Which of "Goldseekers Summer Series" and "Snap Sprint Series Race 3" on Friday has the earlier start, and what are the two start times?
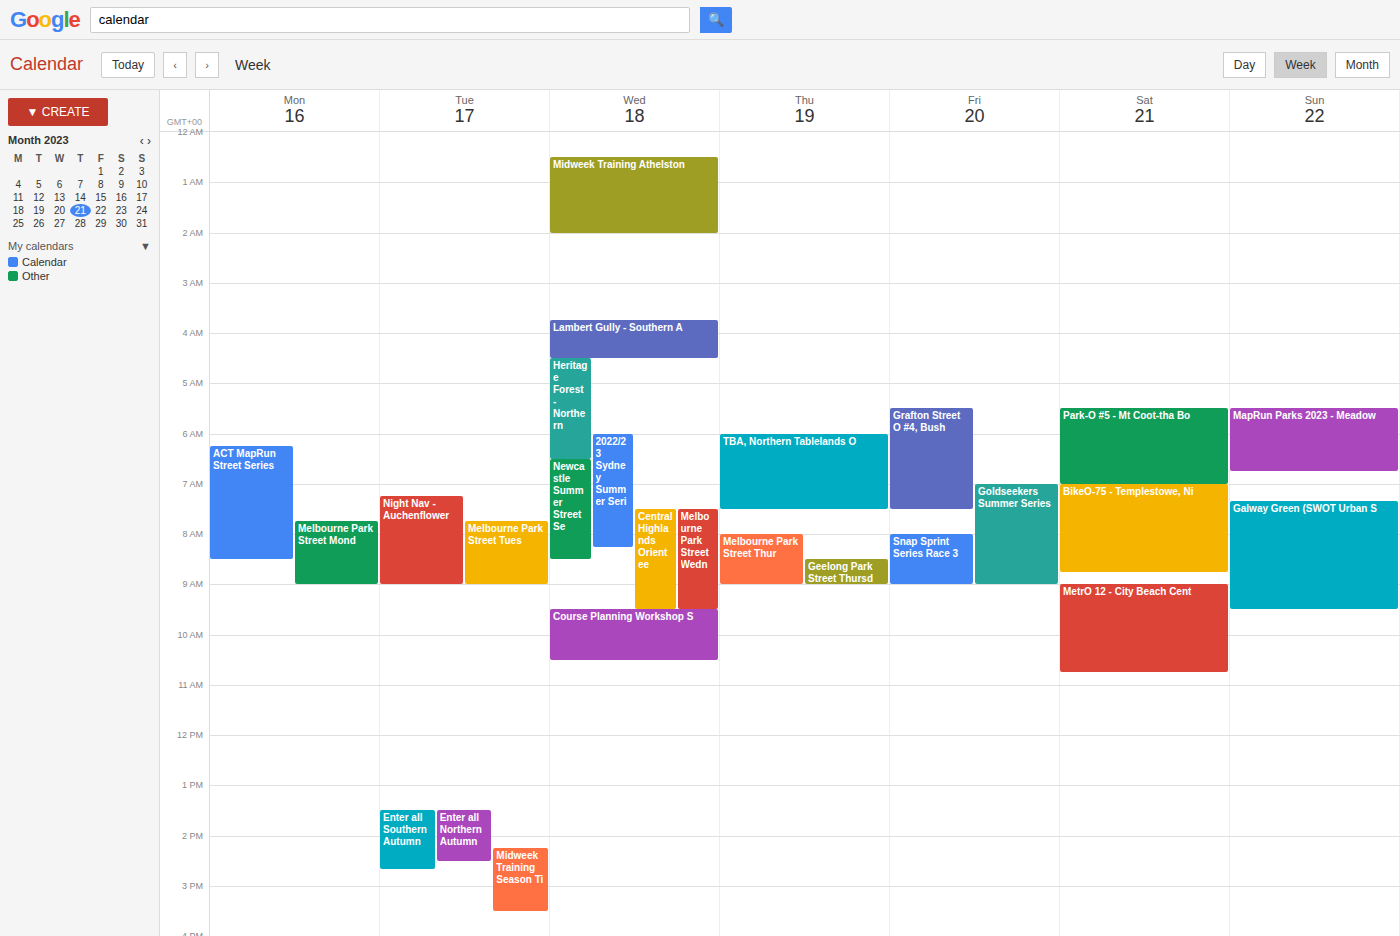
"Goldseekers Summer Series" 7:00 AM; "Snap Sprint Series Race 3" 8:00 AM.